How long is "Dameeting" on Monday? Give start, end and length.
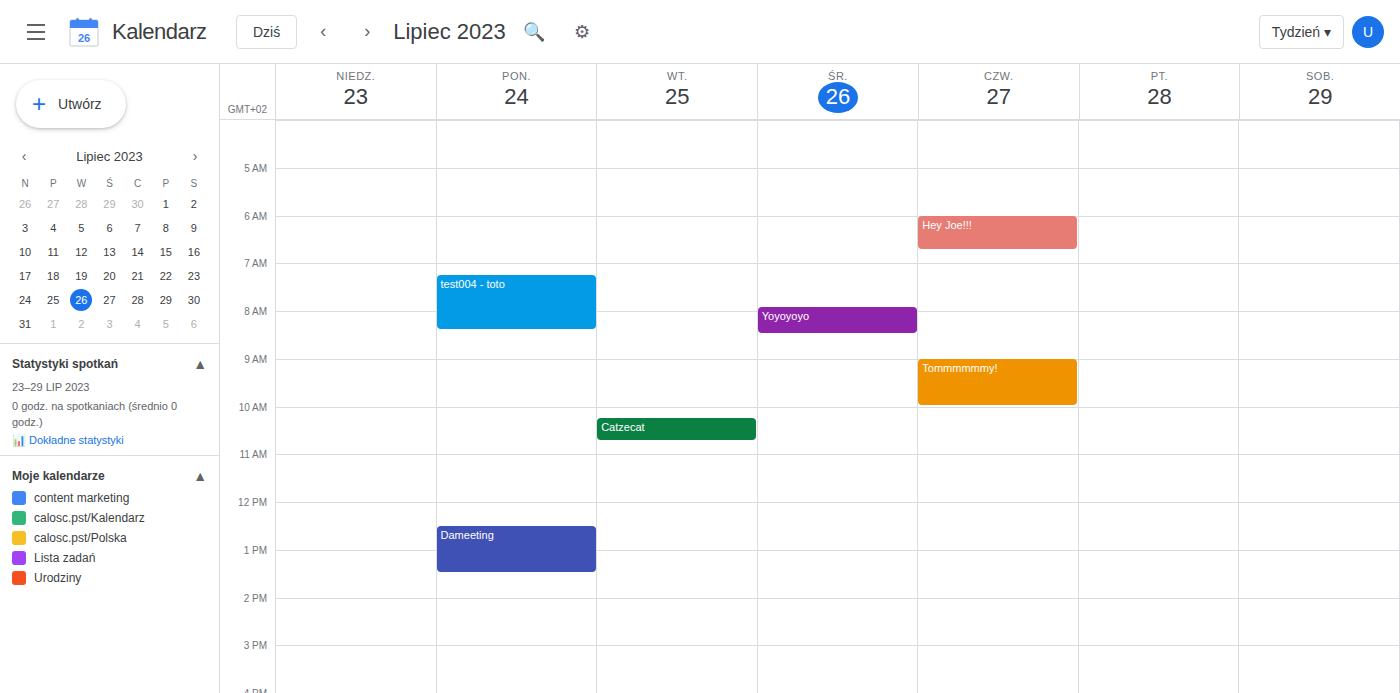
12:30 PM to 1:30 PM, 1 hour